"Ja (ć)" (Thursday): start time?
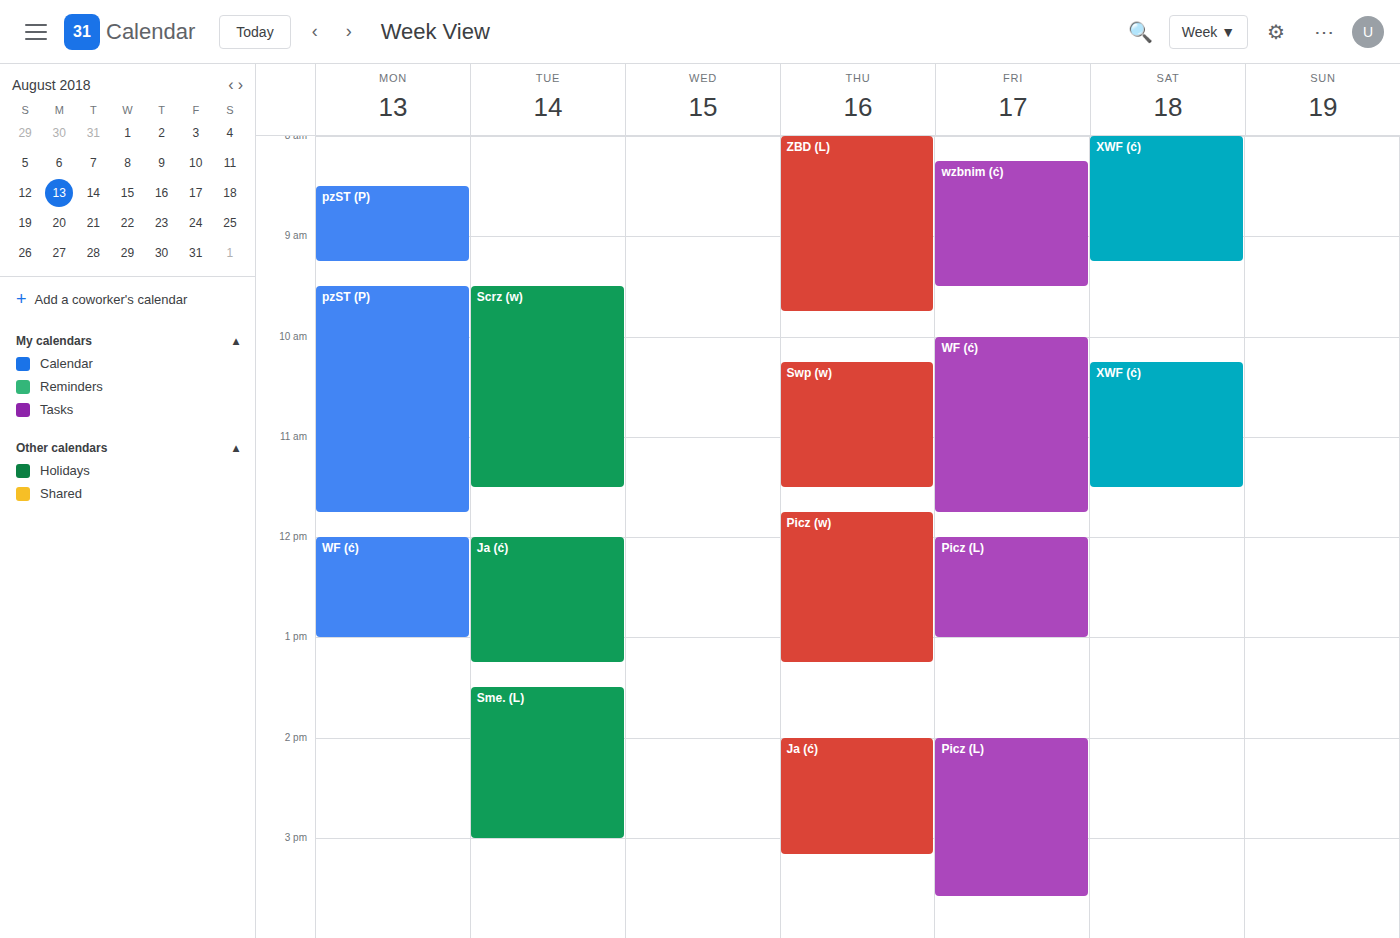
2:00 PM